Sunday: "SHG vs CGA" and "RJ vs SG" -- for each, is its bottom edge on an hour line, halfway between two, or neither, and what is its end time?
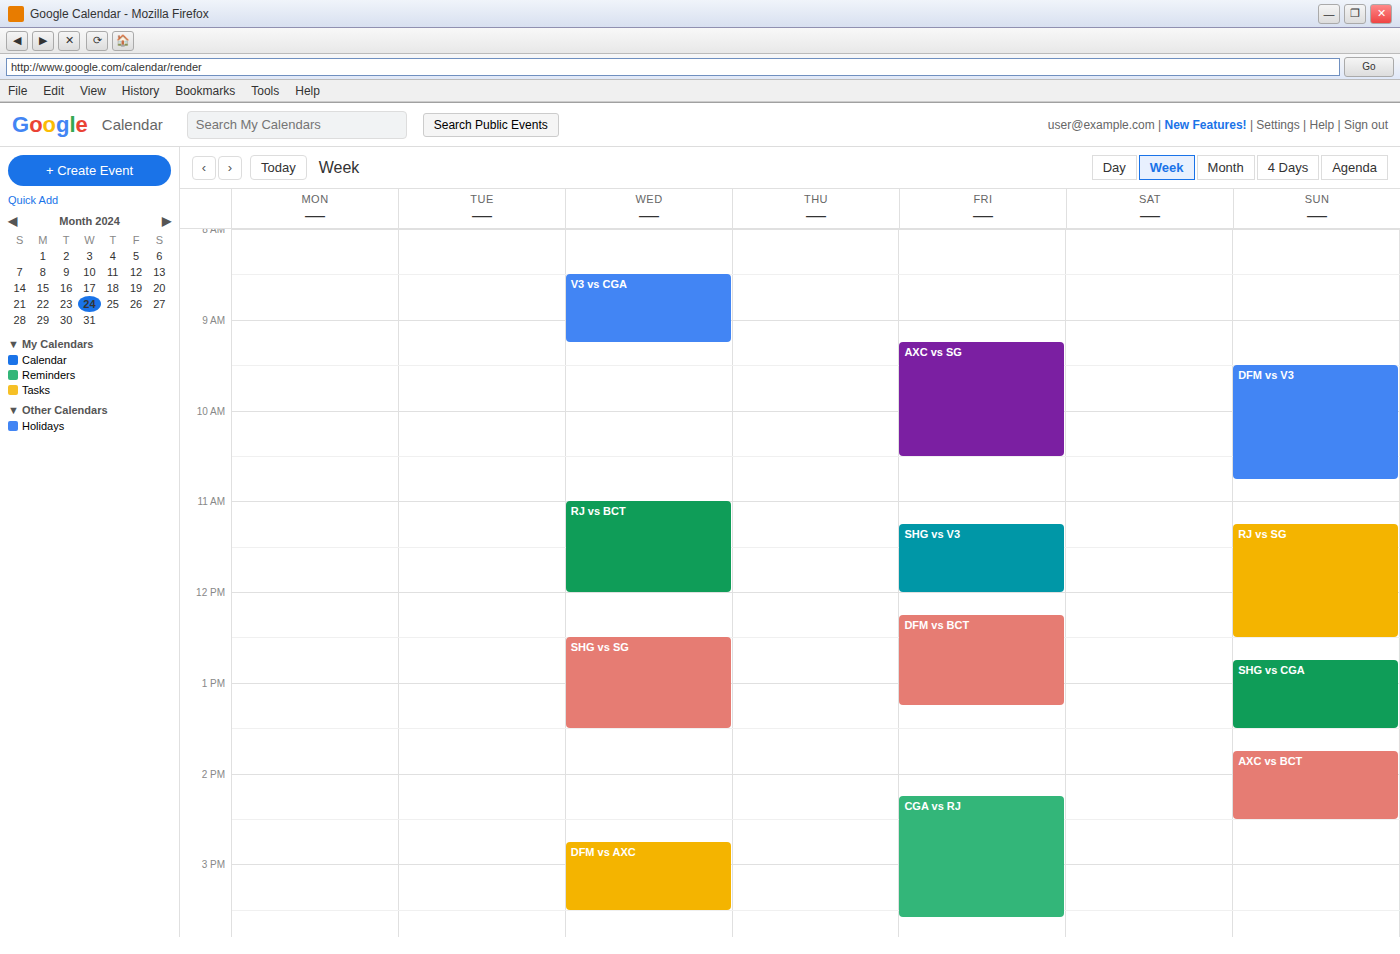
"SHG vs CGA": 1:30 PM, halfway between the 1 PM and 2 PM lines. "RJ vs SG": 12:30 PM, halfway between the 12 PM and 1 PM lines.